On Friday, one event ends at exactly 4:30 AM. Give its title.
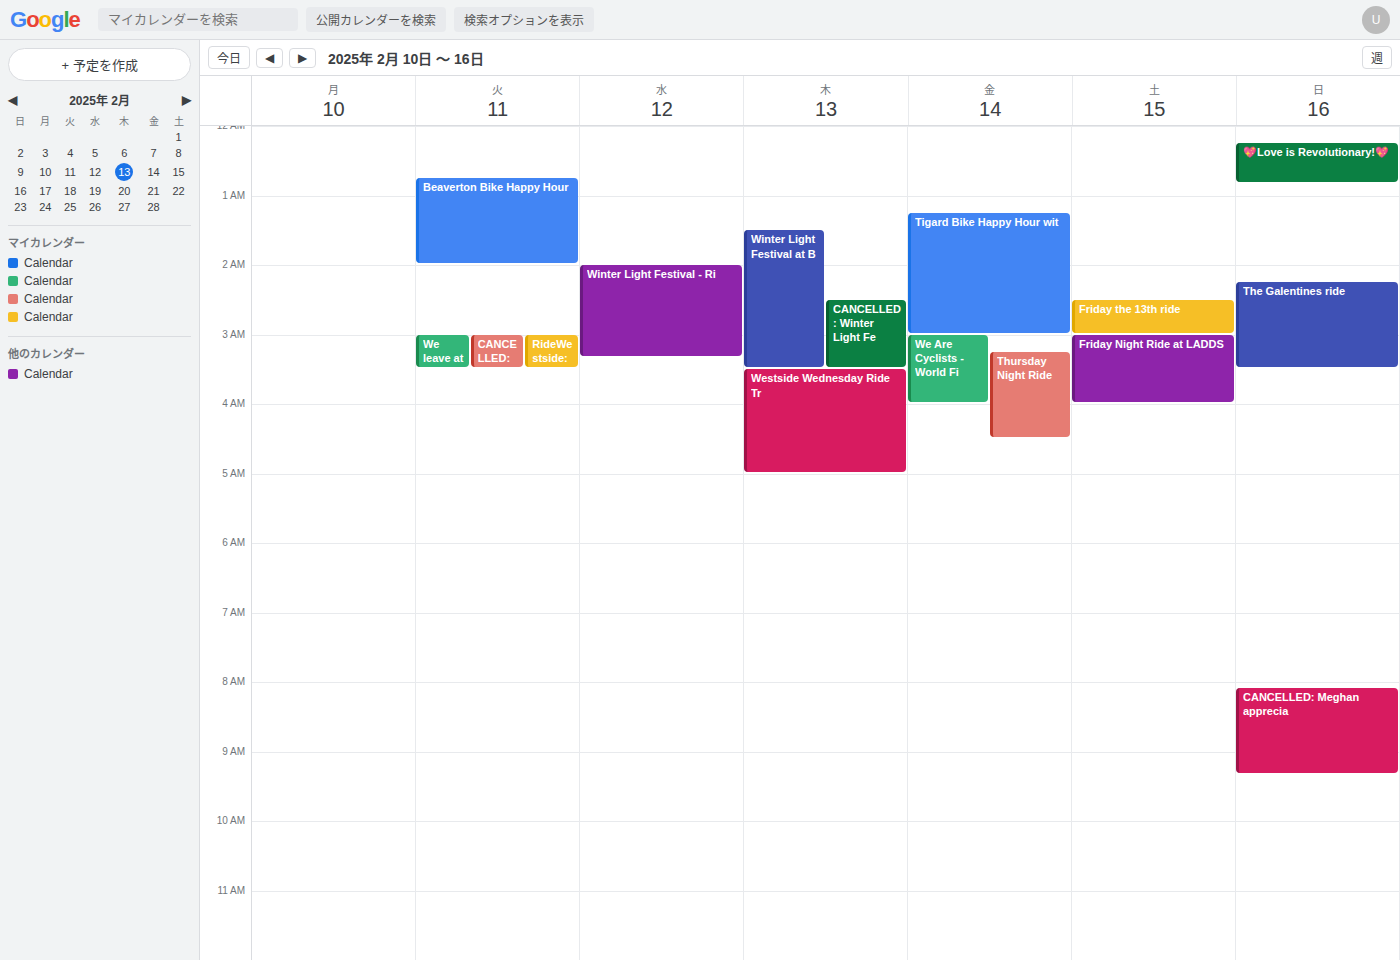
"Thursday Night Ride"